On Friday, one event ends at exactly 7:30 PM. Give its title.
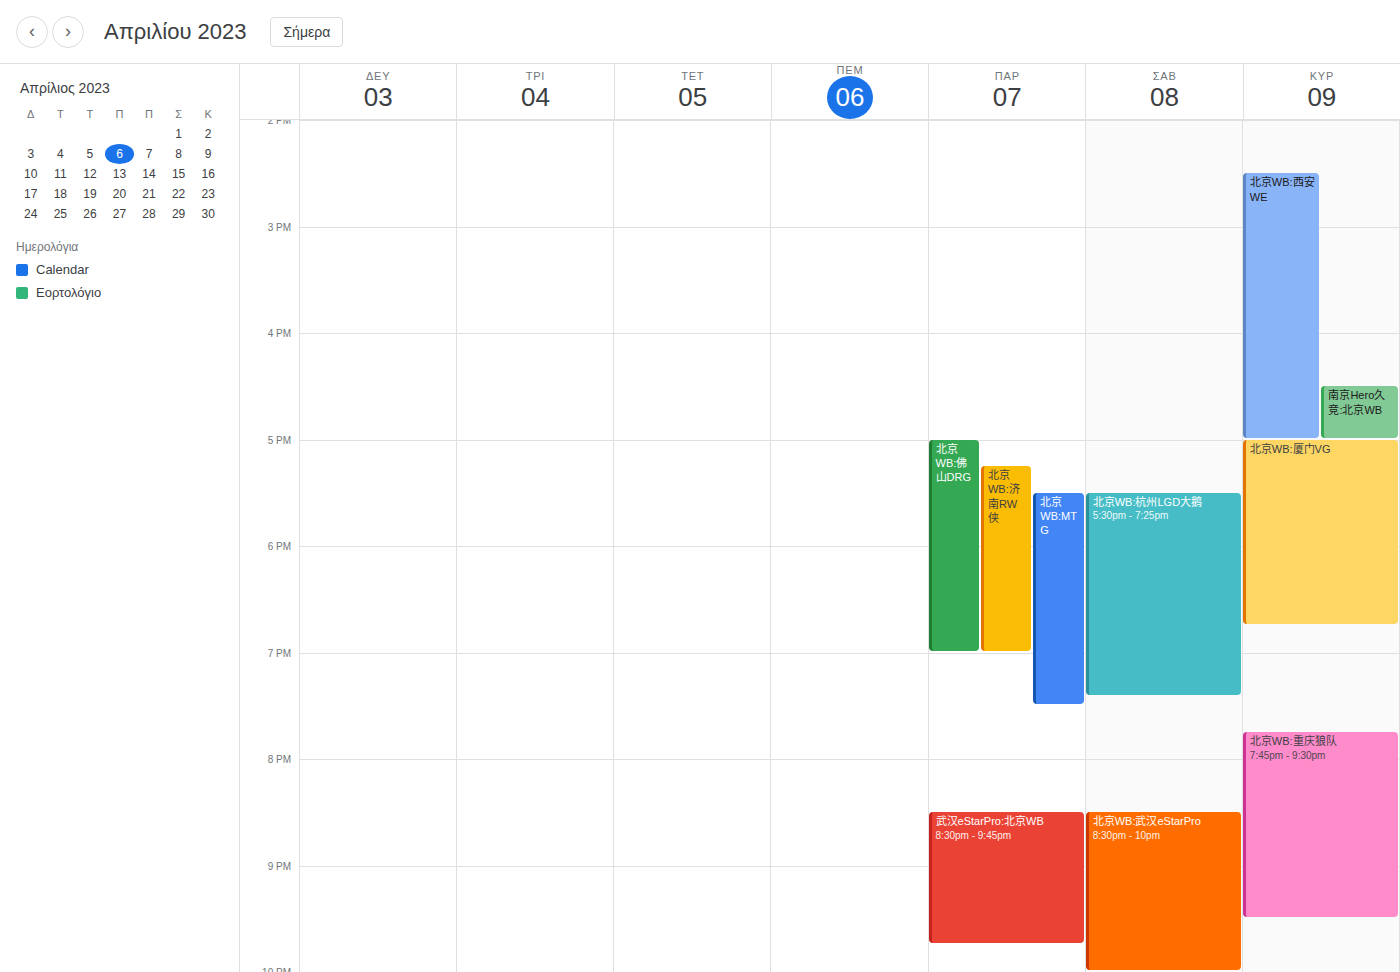
"北京WB:MTG"